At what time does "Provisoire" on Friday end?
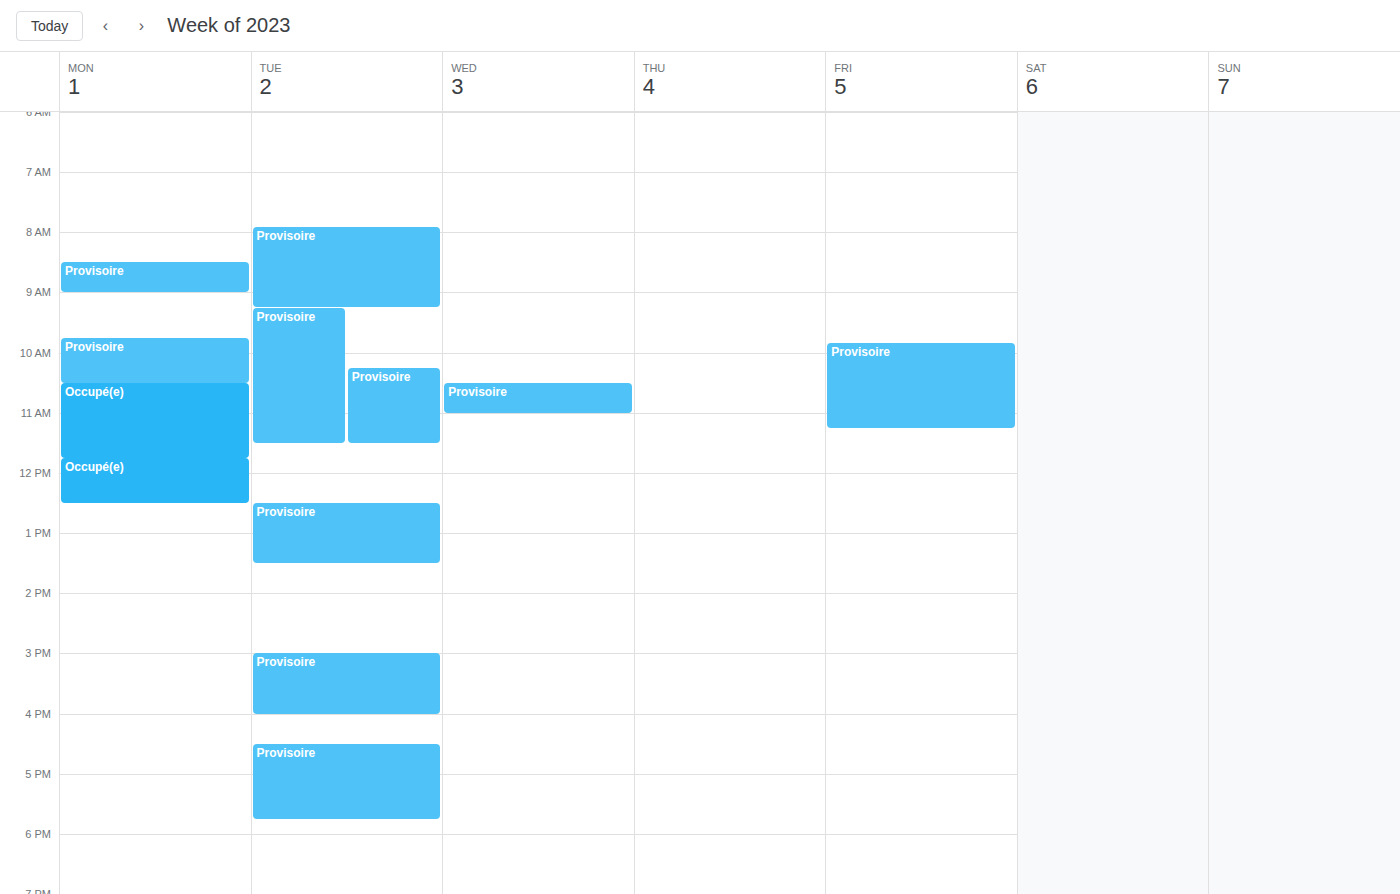
11:15 AM